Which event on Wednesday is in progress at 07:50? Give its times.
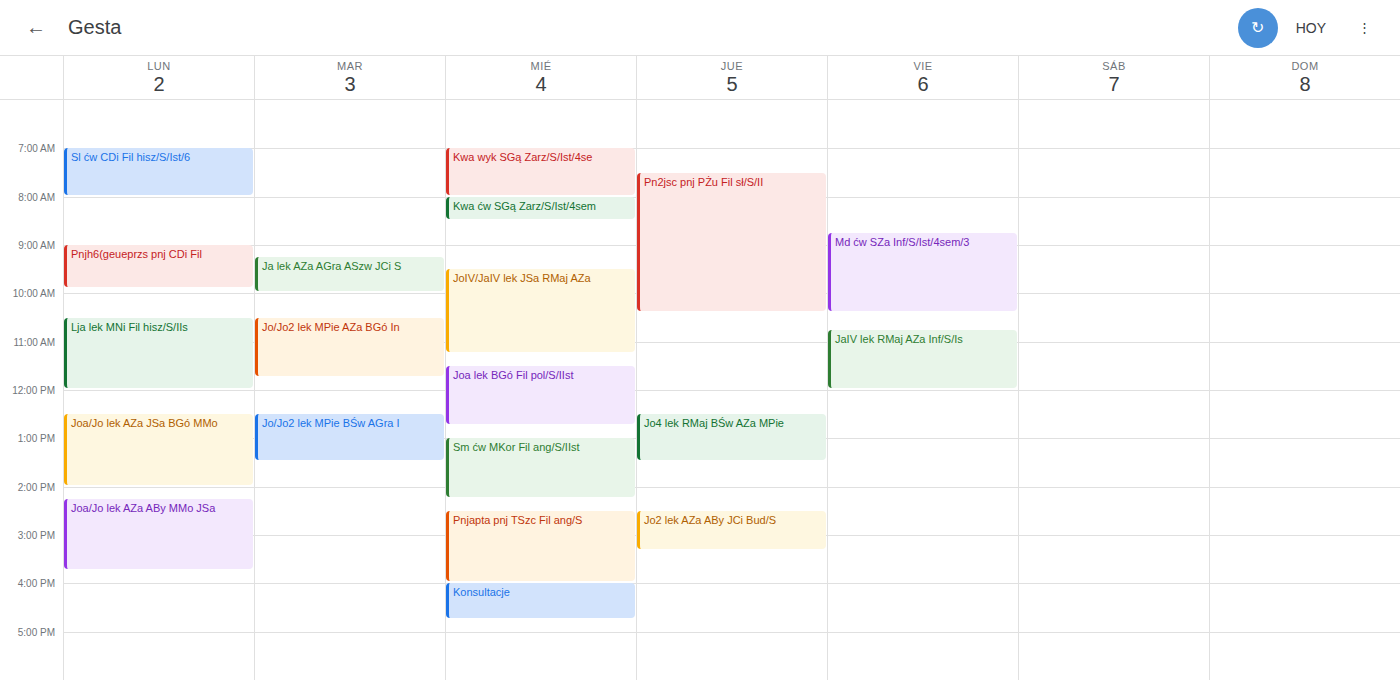
"Kwa wyk SGą Zarz/S/Ist/4se", 07:00 to 08:00